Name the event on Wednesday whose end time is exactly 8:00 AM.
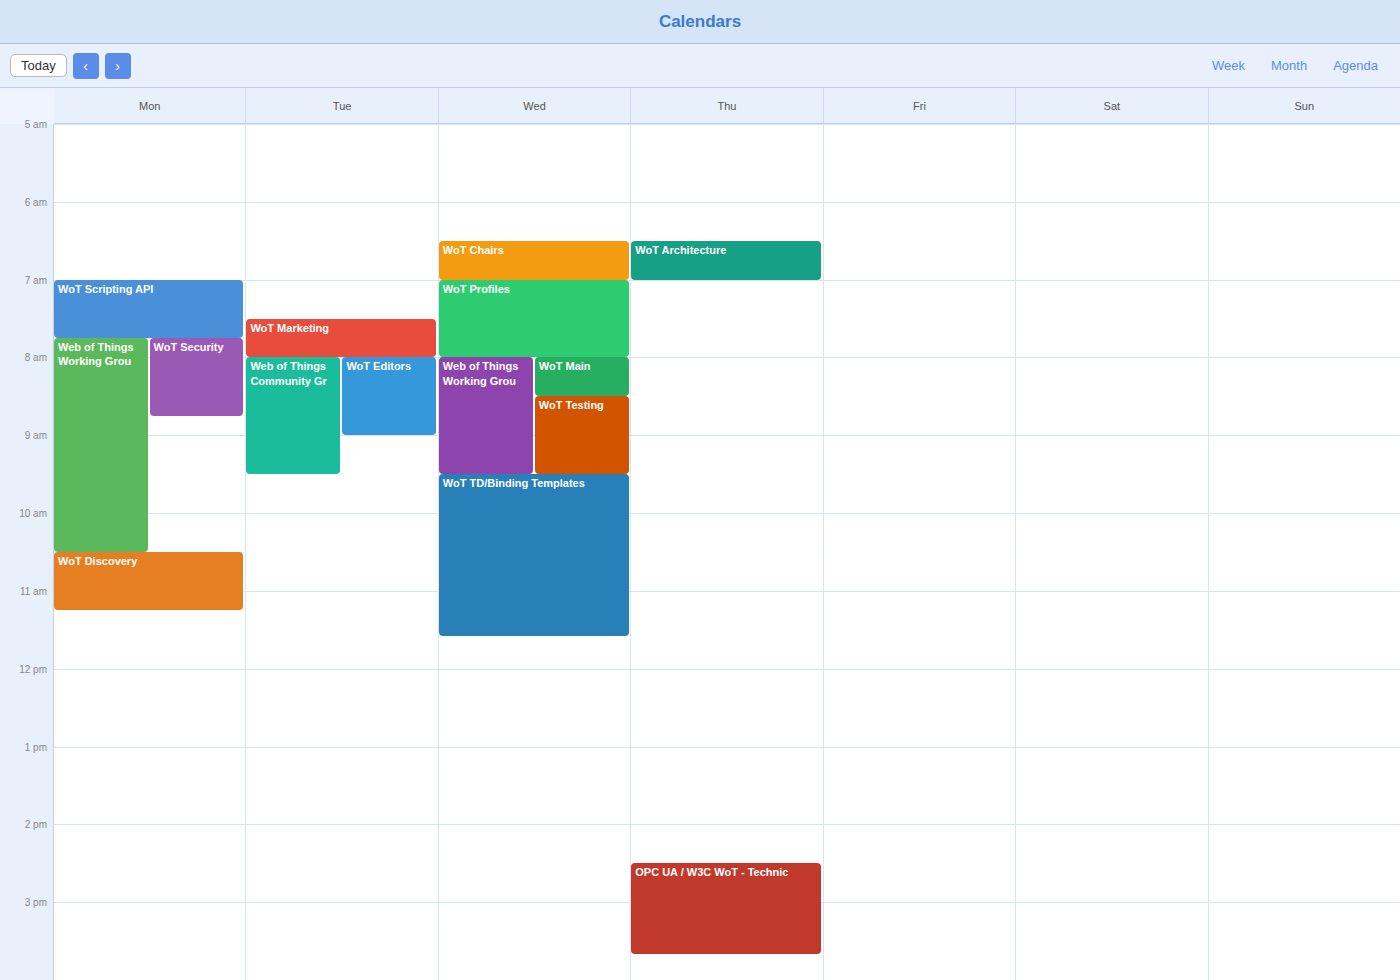
"WoT Profiles"